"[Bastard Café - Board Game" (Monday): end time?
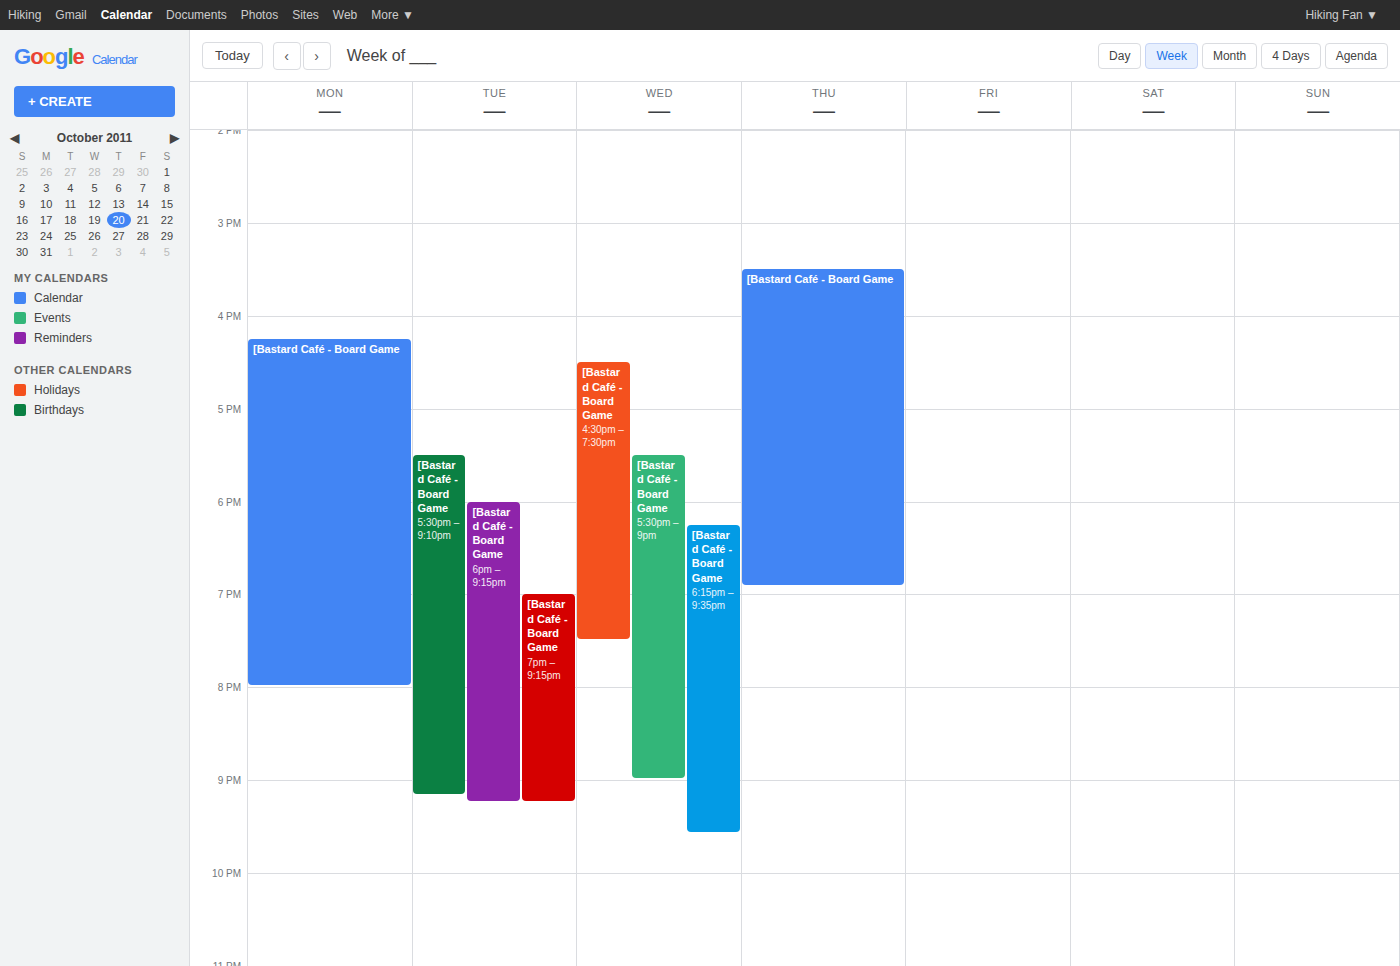
8:00 PM